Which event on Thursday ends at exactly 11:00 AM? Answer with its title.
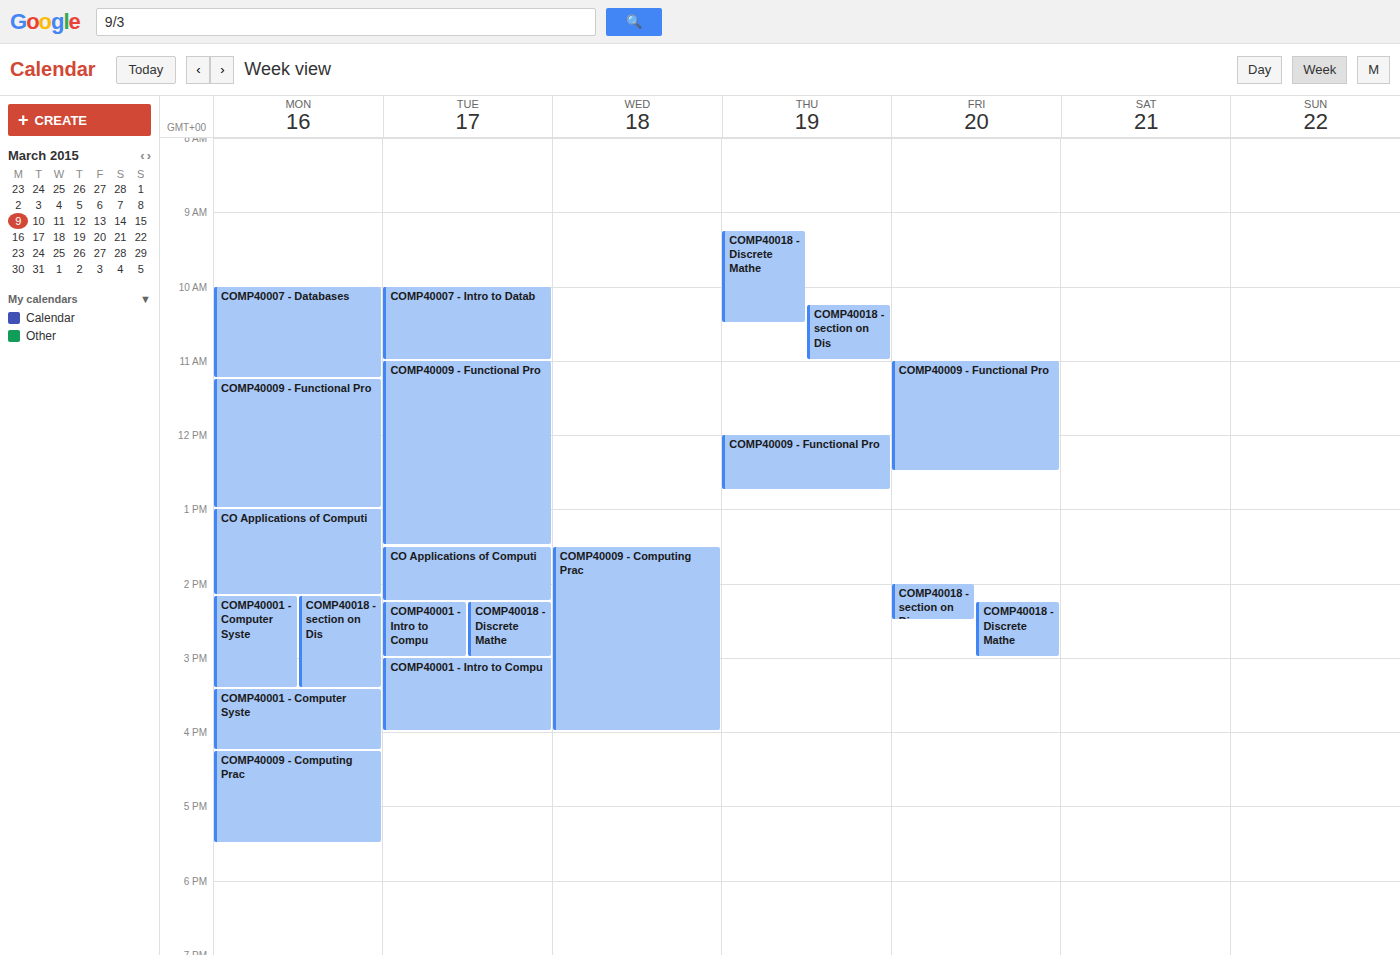
"COMP40018 - section on Dis"